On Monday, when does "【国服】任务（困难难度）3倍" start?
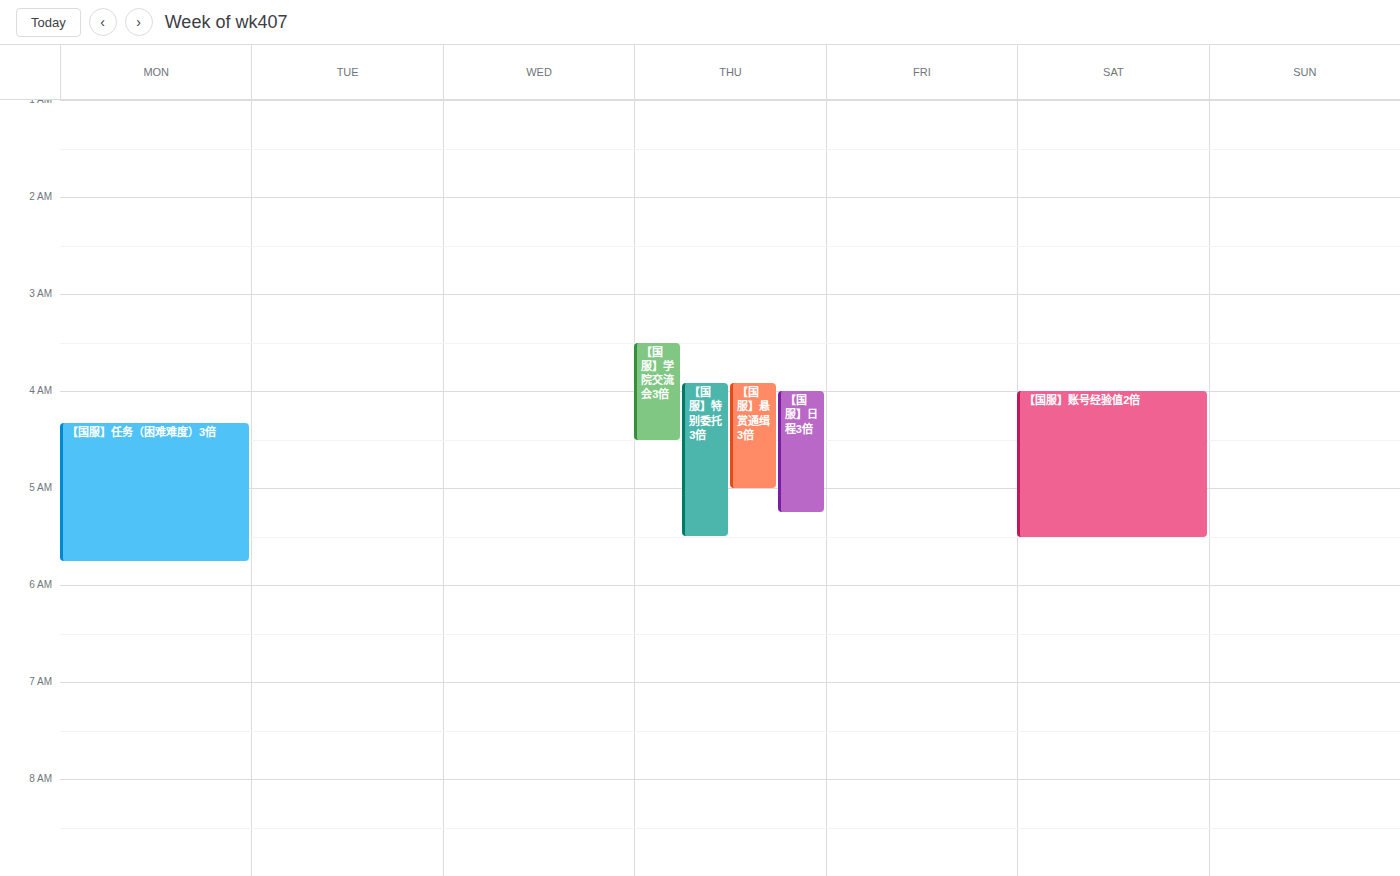
4:20 AM